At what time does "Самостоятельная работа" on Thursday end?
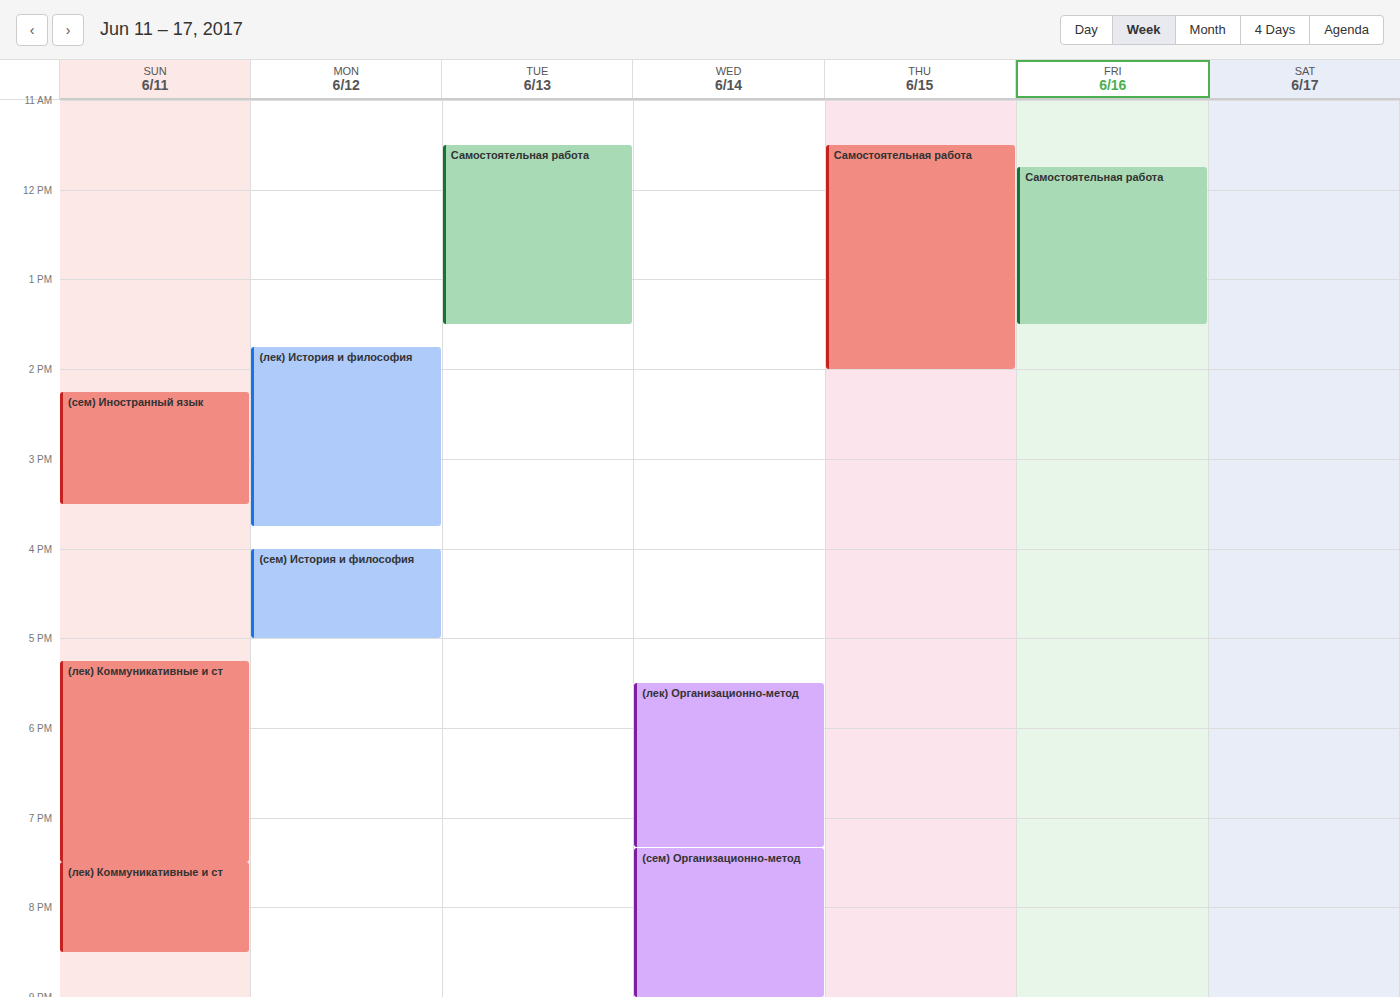
2:00 PM